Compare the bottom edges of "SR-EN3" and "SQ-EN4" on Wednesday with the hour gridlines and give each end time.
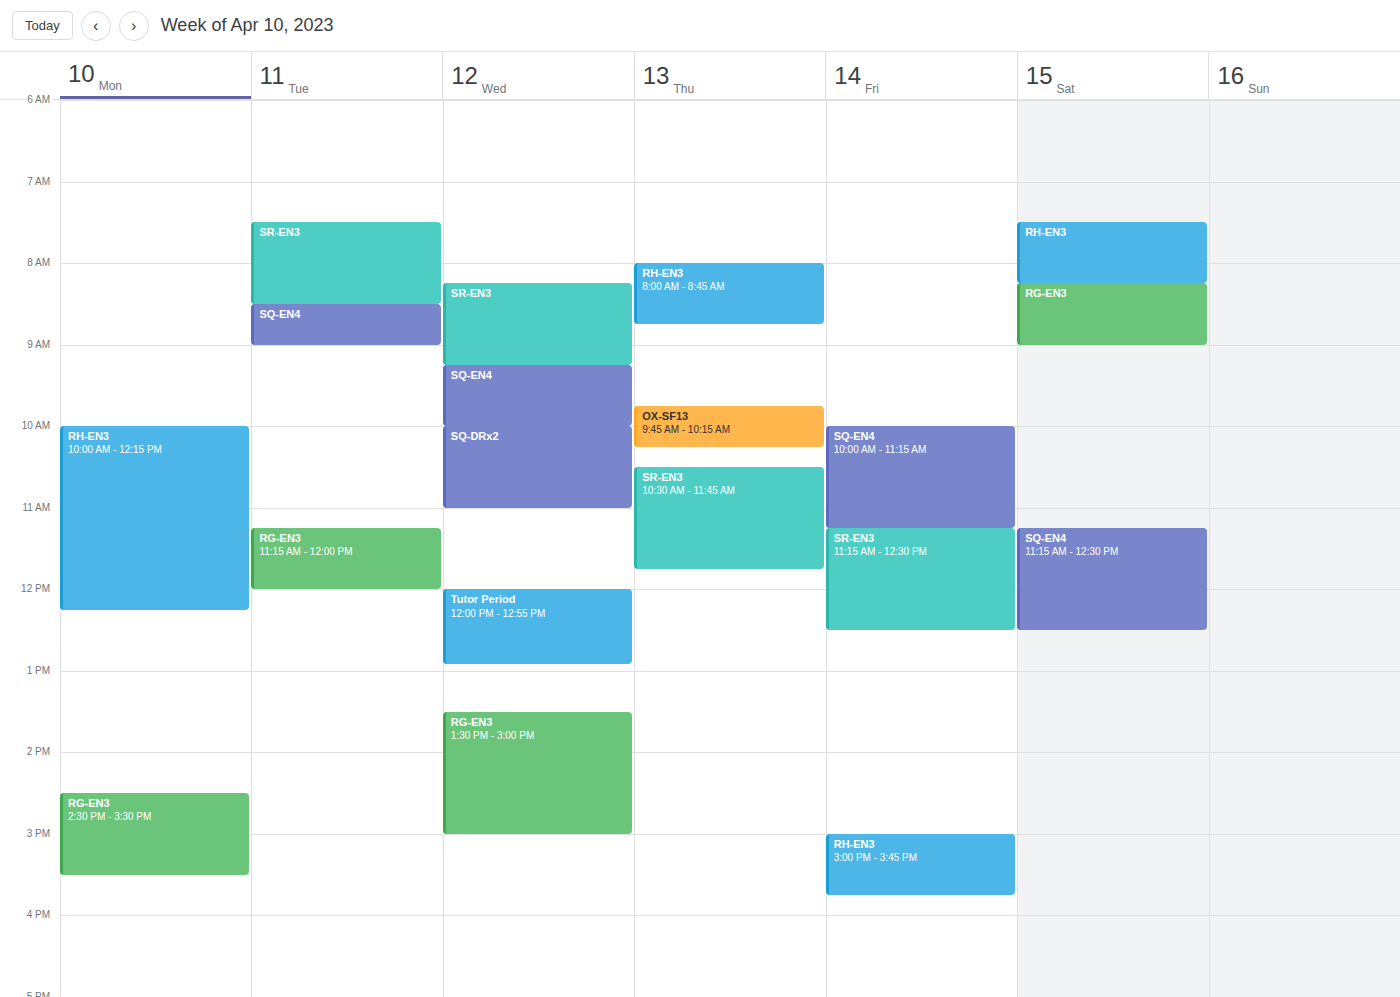
"SR-EN3": 9:15 AM, neither: a quarter of the way from the 9 AM line to the 10 AM line. "SQ-EN4": 10:00 AM, exactly on the 10 AM line.